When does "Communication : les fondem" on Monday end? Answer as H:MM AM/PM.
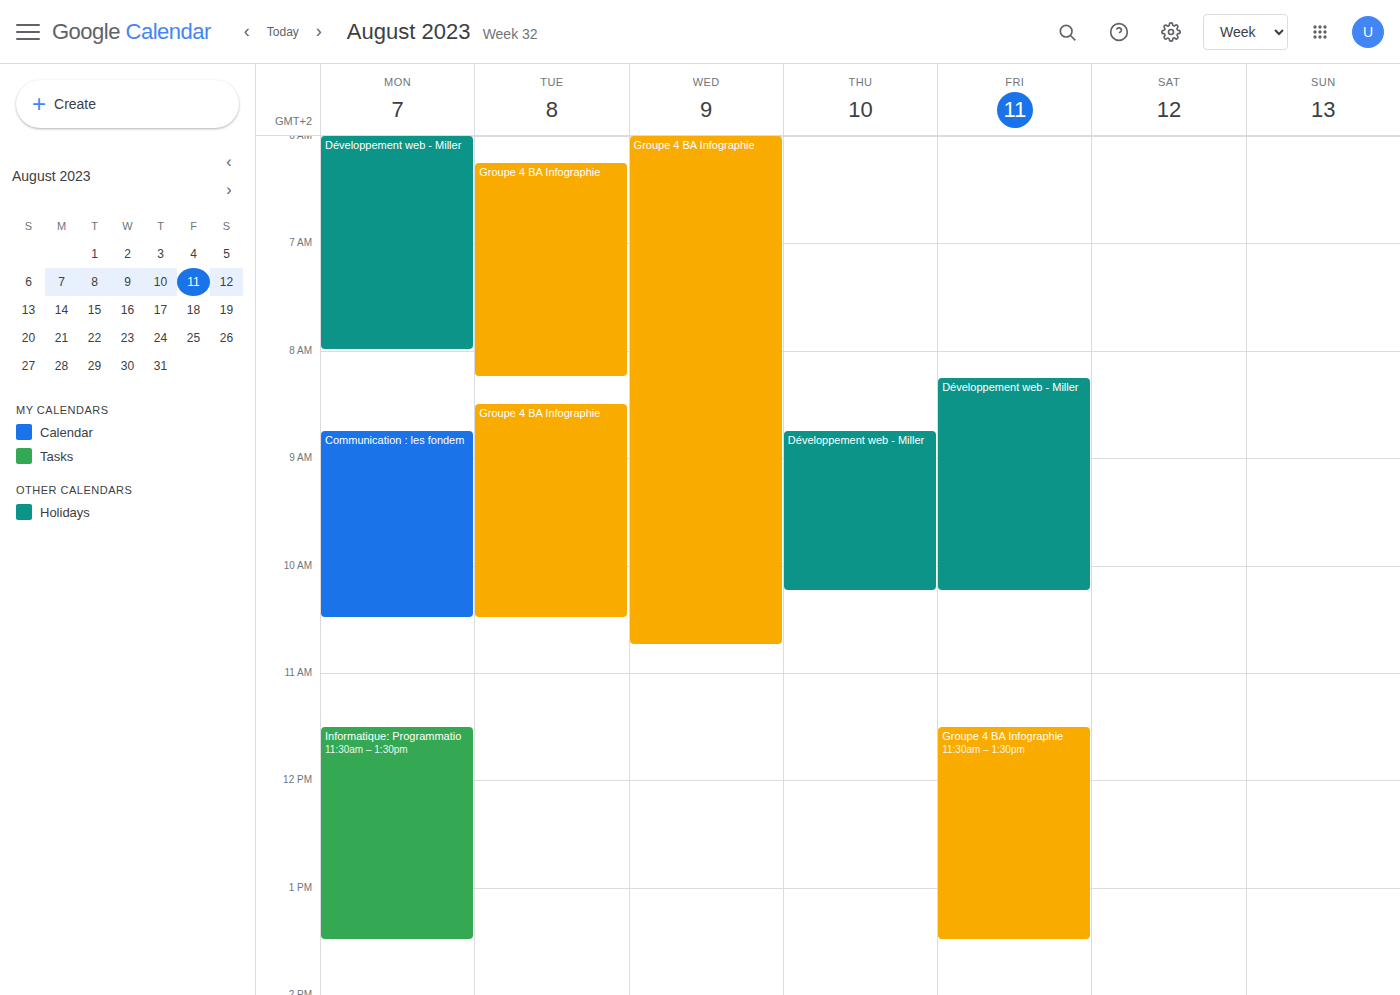
10:30 AM